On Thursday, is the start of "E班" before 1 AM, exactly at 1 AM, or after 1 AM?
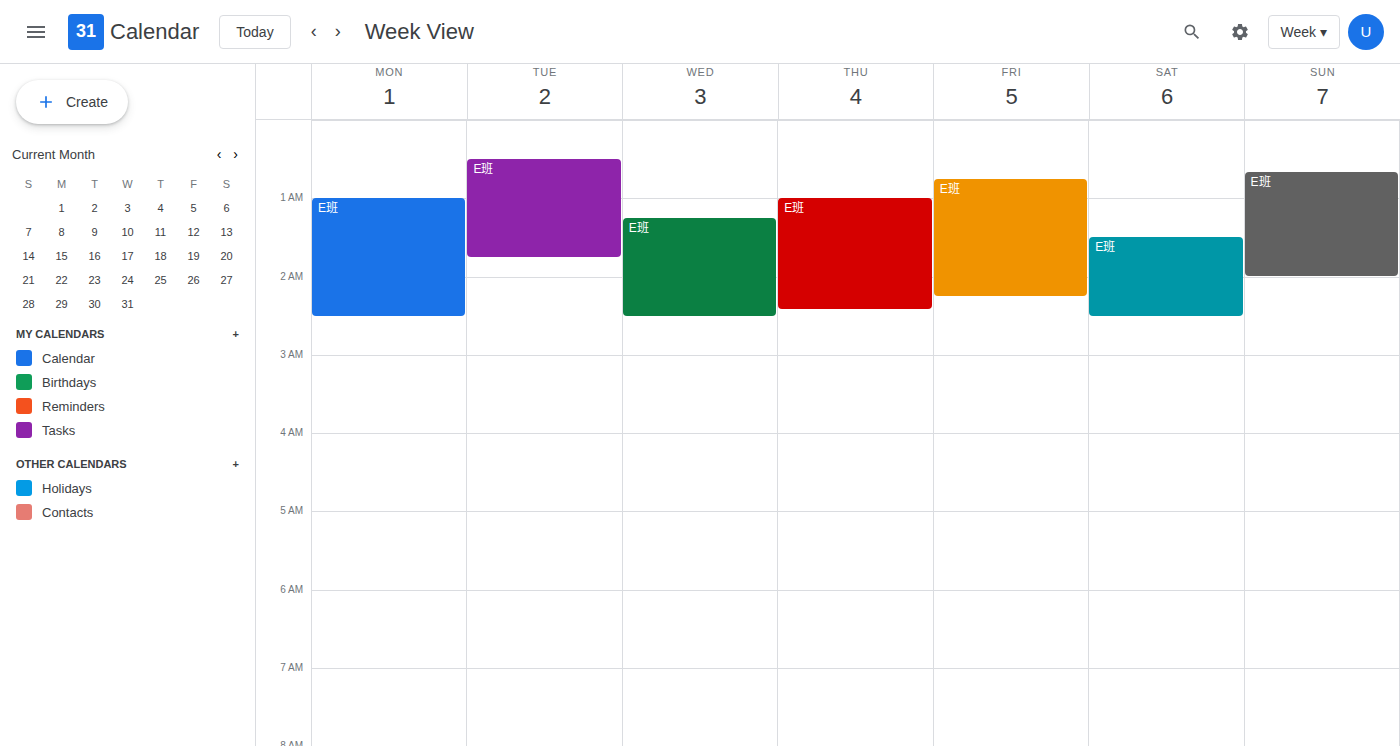
1:00 AM -- exactly at 1 AM, on the 1 AM line.